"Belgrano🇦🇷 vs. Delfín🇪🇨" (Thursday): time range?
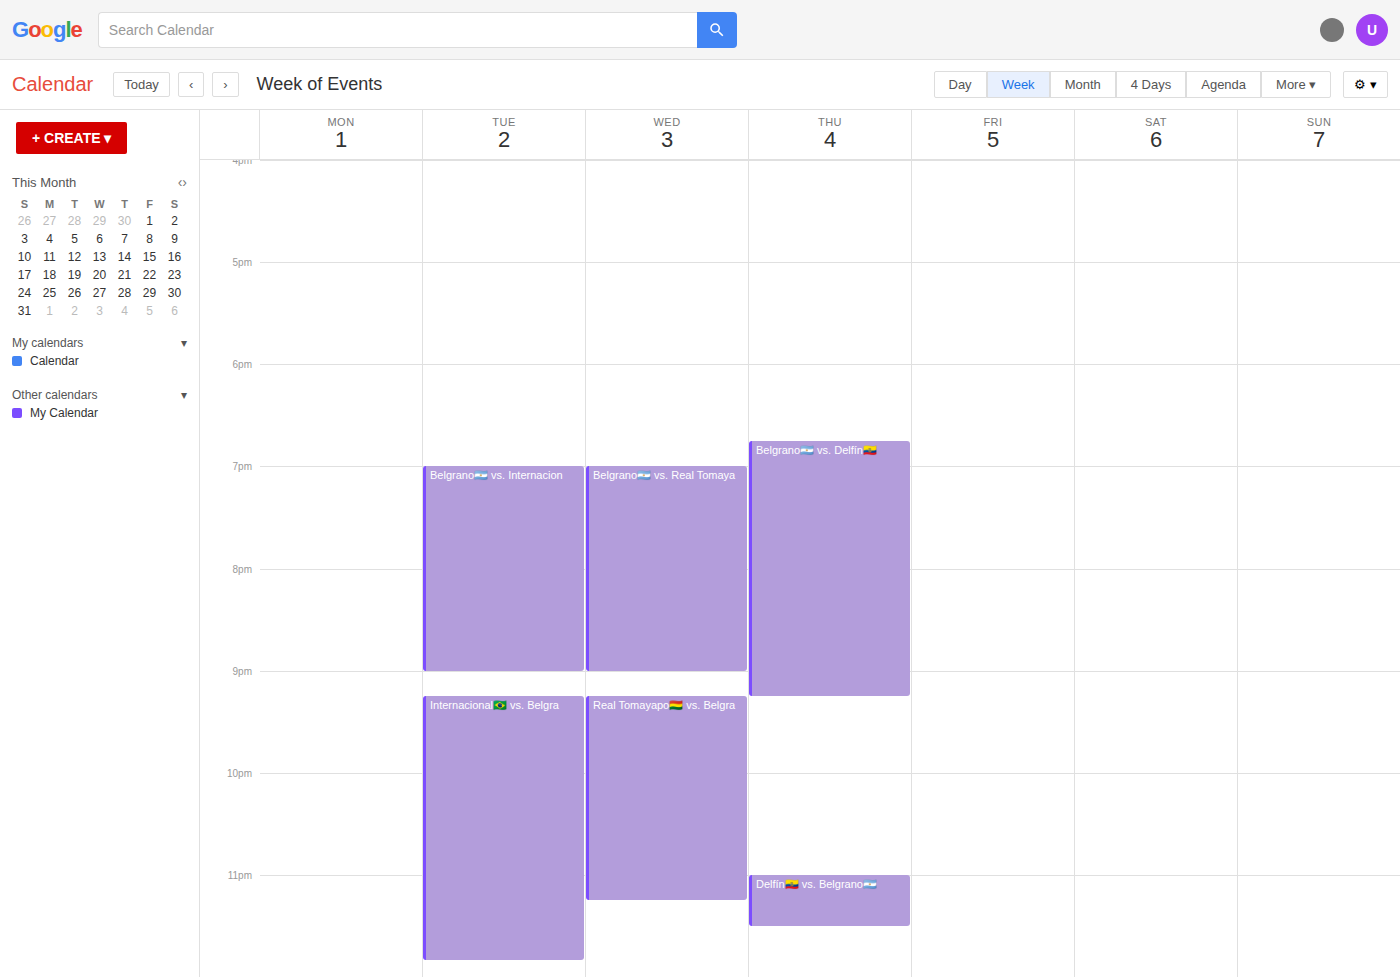
6:45 PM to 9:15 PM